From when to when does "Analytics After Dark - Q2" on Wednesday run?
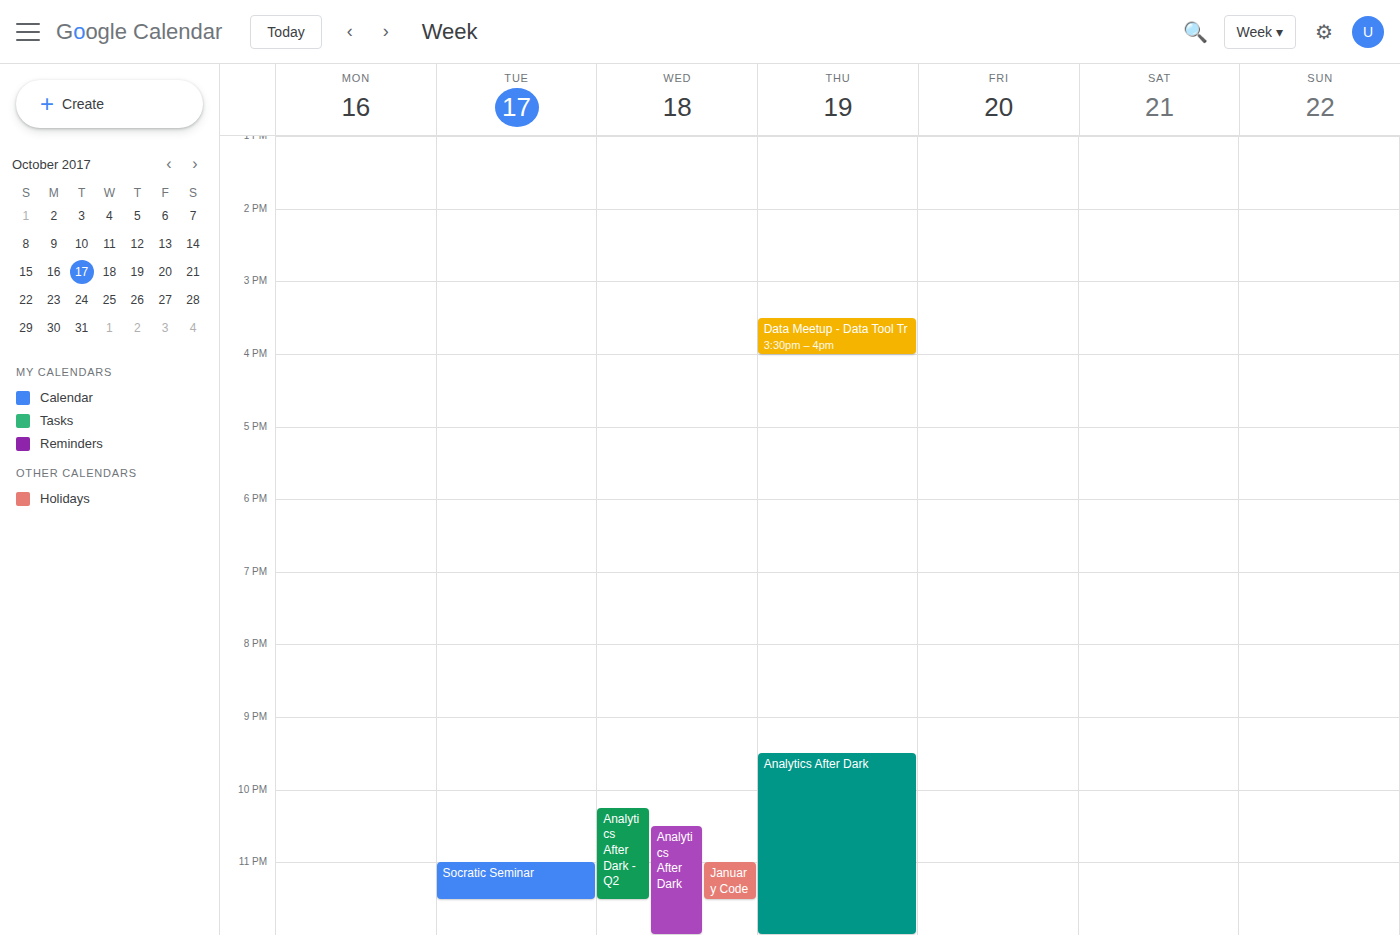
10:15 PM to 11:30 PM